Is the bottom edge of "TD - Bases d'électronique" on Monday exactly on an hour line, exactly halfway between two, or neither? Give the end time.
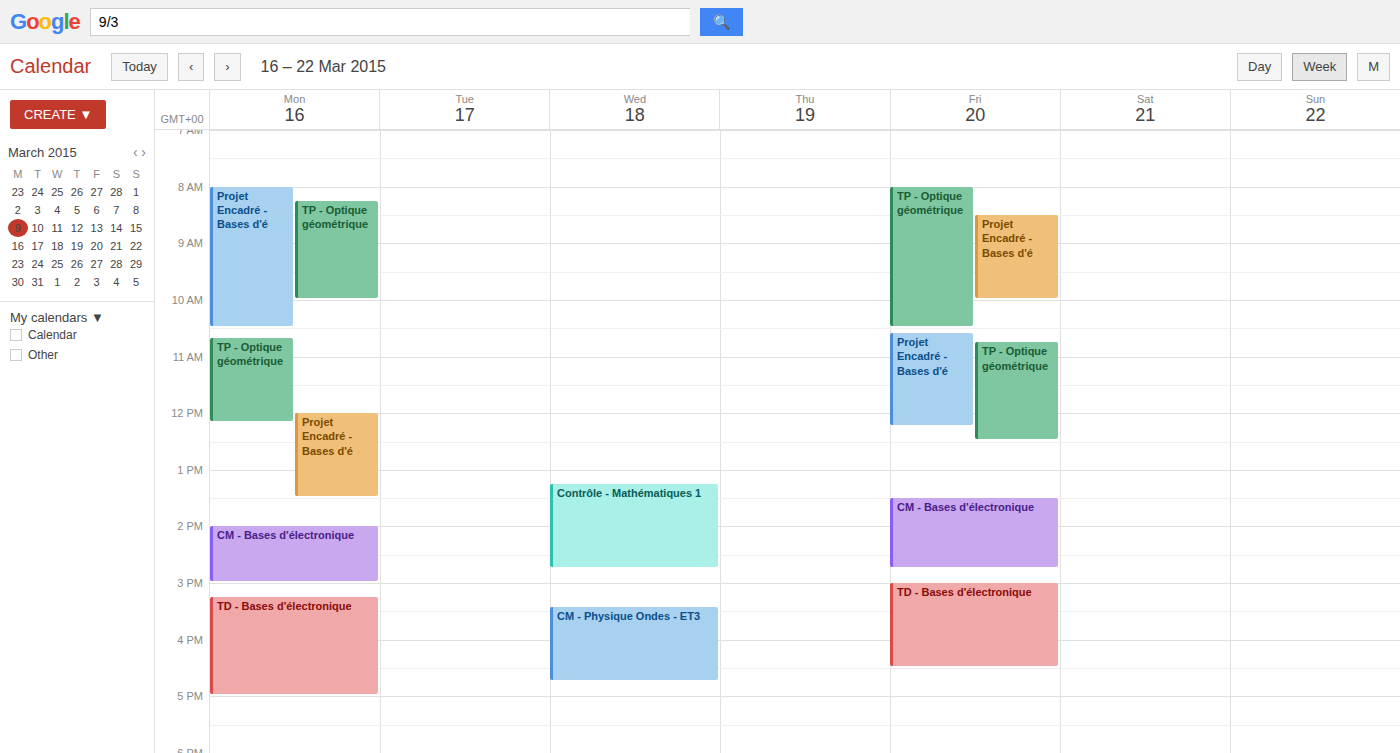
5:00 PM -- exactly on the 5 PM line.